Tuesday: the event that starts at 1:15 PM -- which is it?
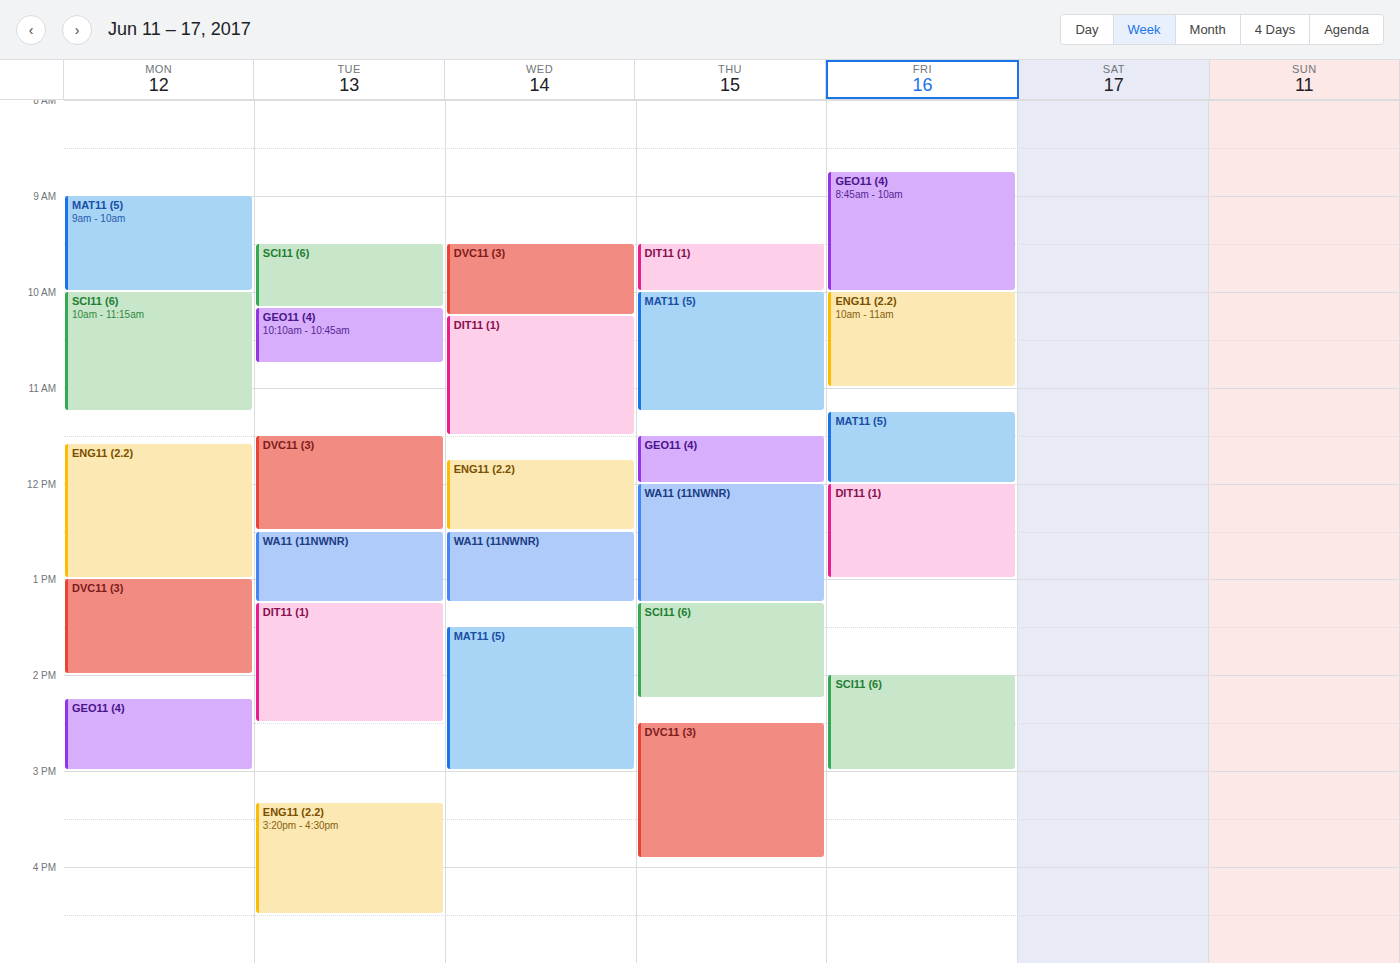
"DIT11 (1)"